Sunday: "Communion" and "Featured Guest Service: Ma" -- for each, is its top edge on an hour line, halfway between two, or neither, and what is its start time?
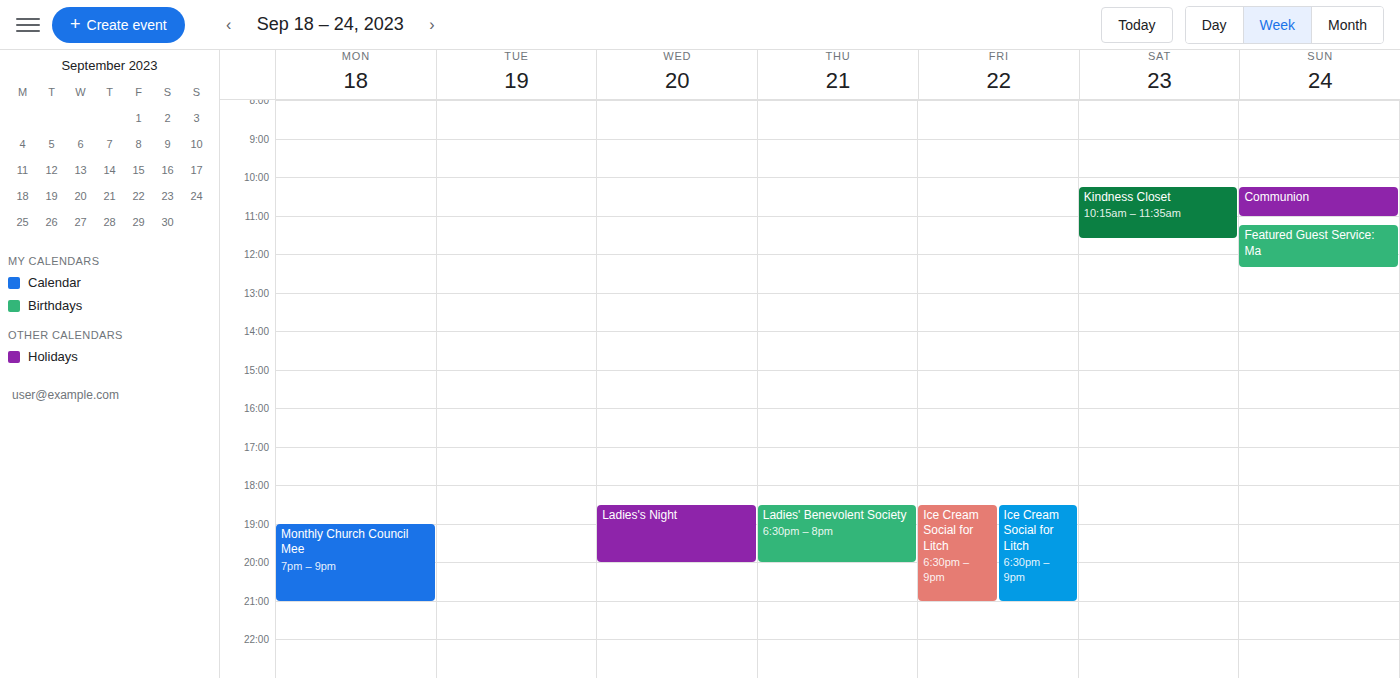
"Communion": 10:15 AM, neither: a quarter of the way from the 10 AM line to the 11 AM line. "Featured Guest Service: Ma": 11:15 AM, neither: a quarter of the way from the 11 AM line to the 12 PM line.